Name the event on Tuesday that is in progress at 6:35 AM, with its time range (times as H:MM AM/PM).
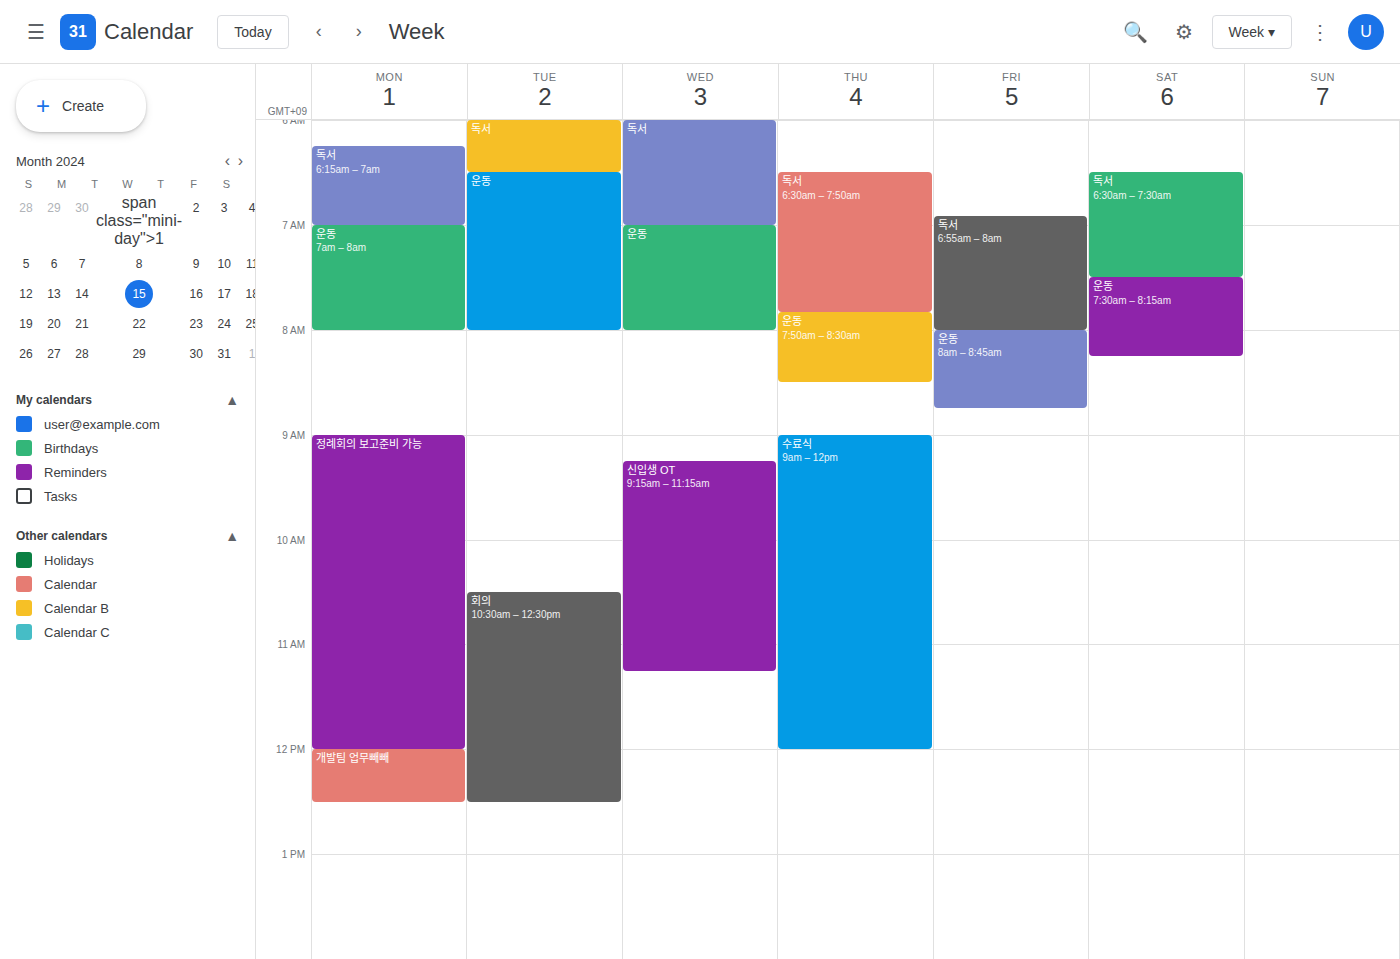
"운동", 6:30 AM to 8:00 AM